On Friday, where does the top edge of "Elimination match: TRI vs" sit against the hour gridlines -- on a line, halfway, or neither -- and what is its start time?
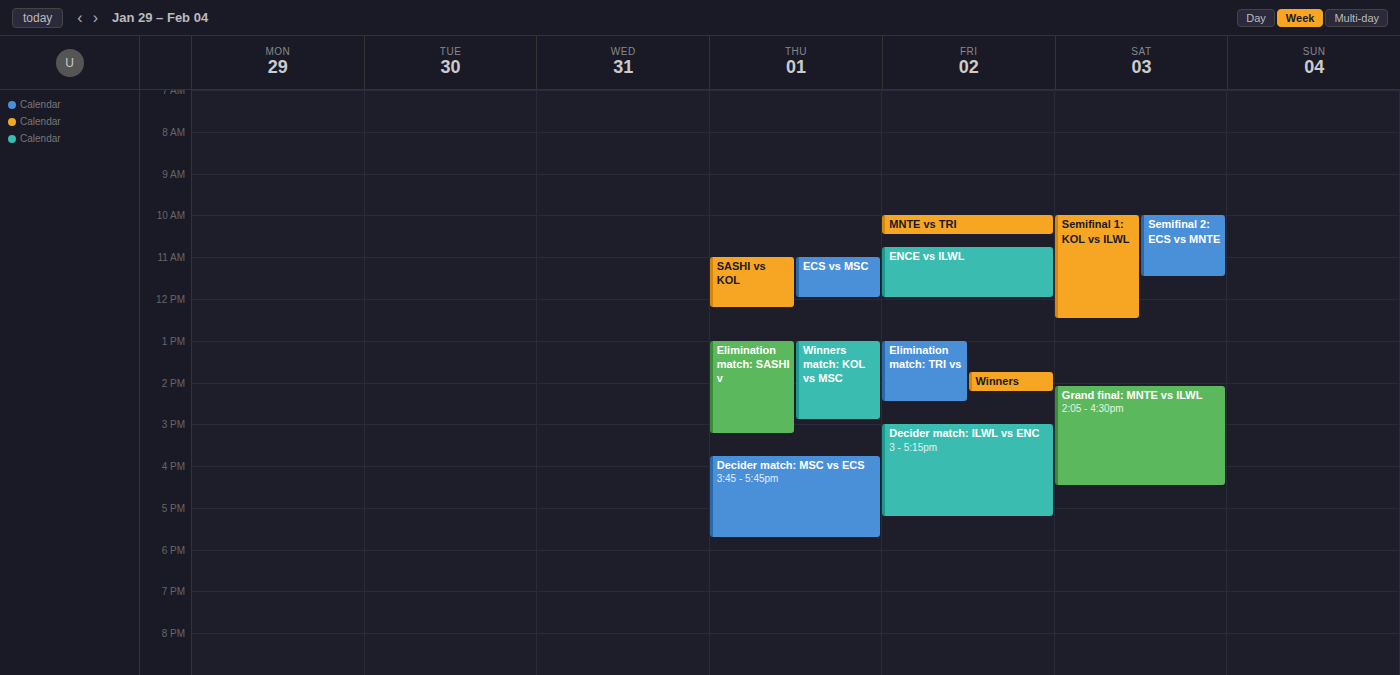
1:00 PM -- exactly on the 1 PM line.